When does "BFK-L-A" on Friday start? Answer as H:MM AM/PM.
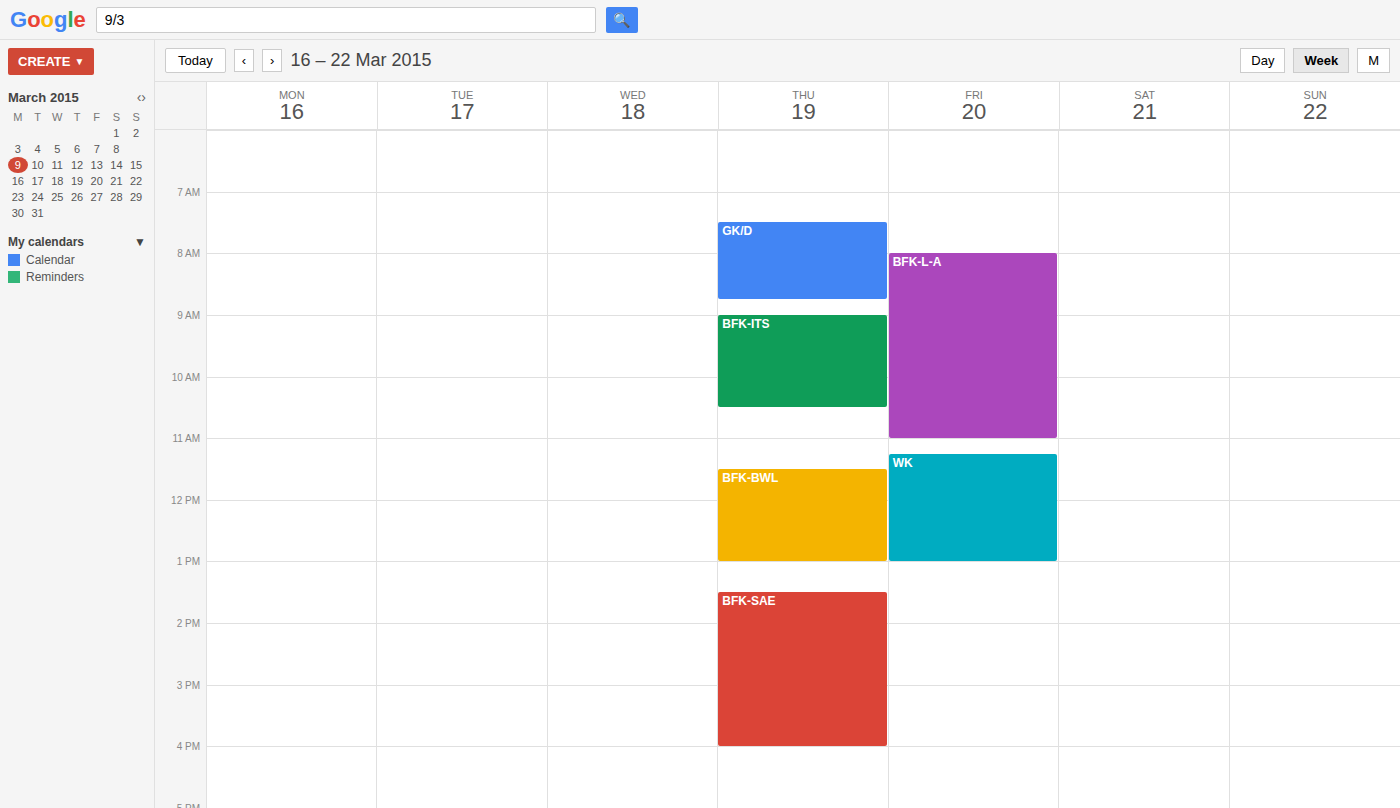
8:00 AM